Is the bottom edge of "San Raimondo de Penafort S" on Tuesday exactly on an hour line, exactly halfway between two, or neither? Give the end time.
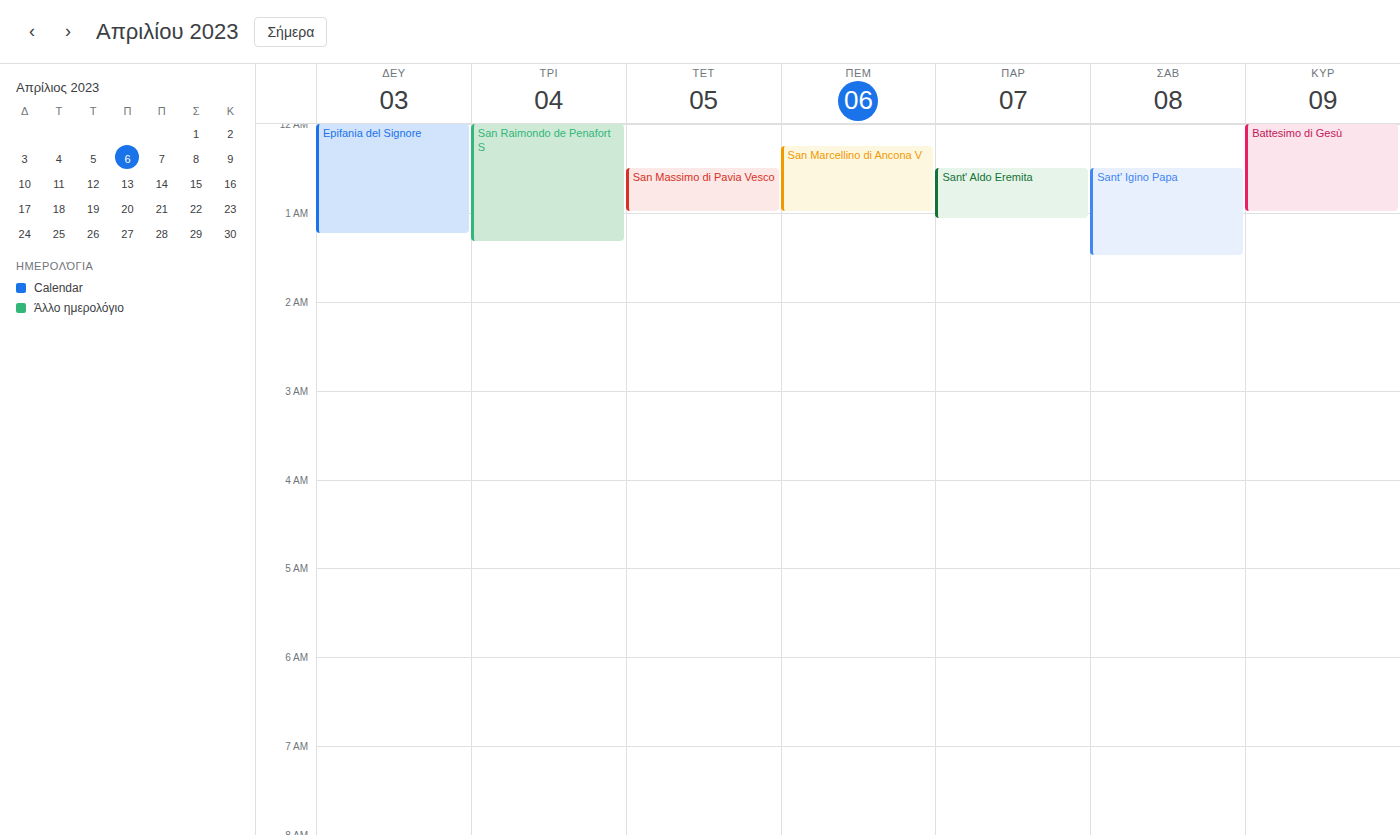
1:20 AM -- neither: 20 minutes below the 1 AM line and 40 minutes above the 2 AM line.